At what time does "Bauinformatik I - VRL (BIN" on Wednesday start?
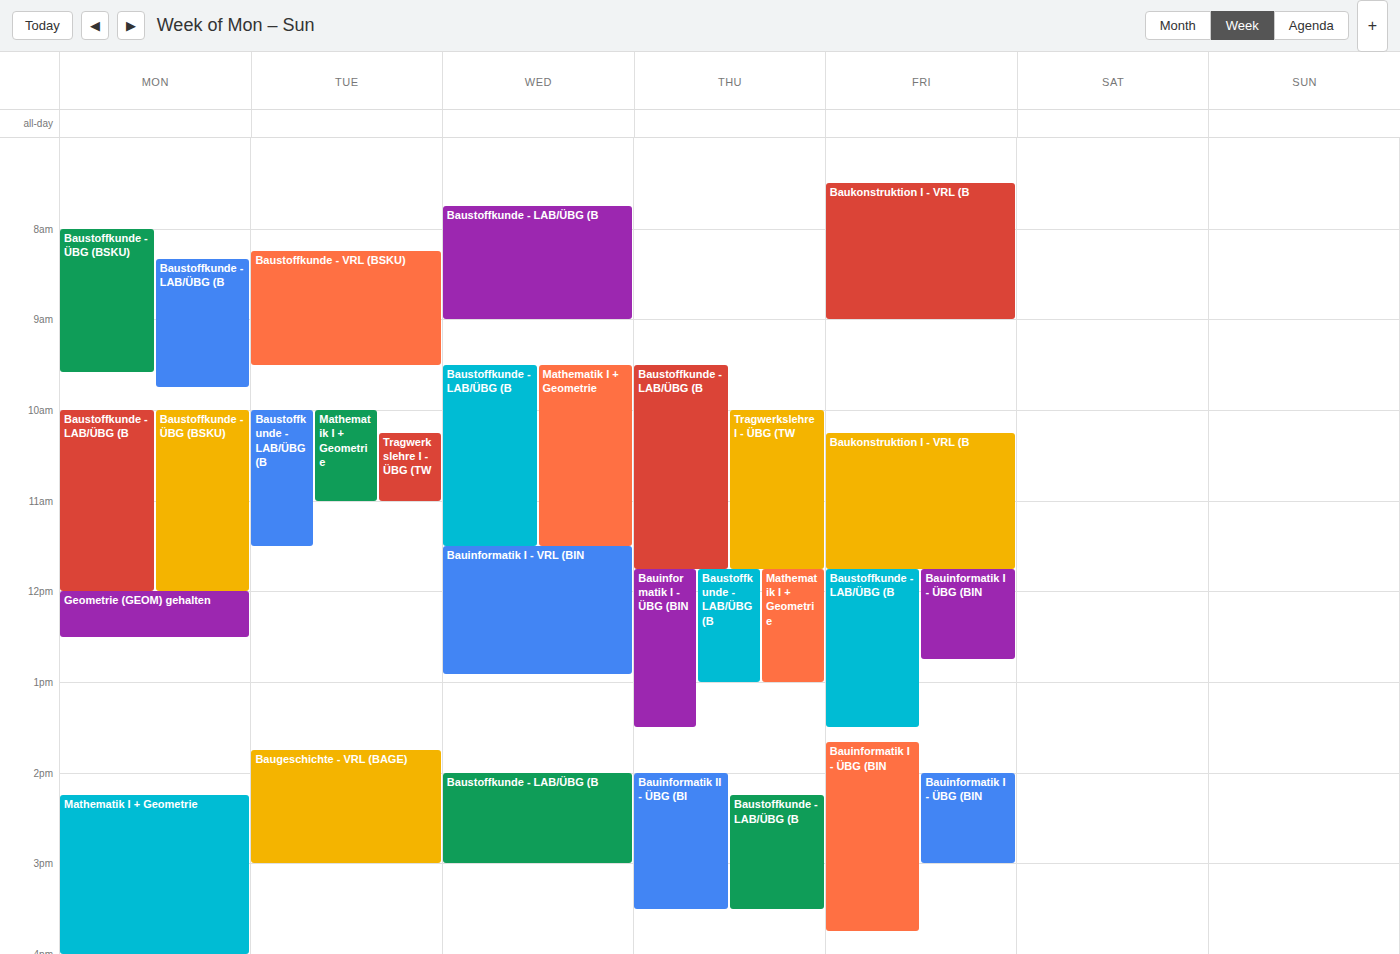
11:30 AM